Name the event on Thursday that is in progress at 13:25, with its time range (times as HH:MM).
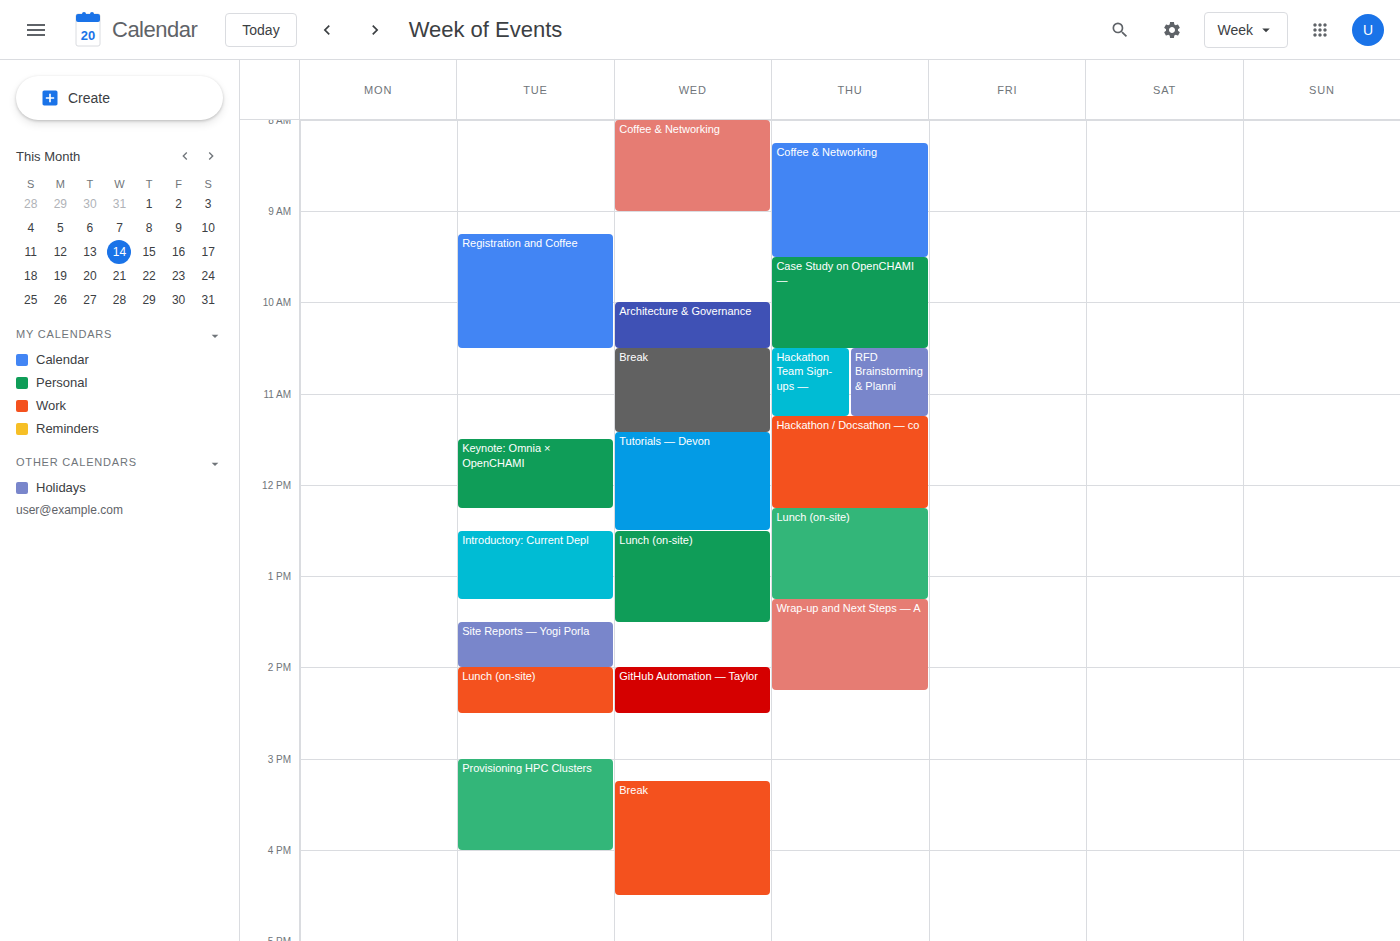
"Wrap-up and Next Steps — A", 13:15 to 14:15